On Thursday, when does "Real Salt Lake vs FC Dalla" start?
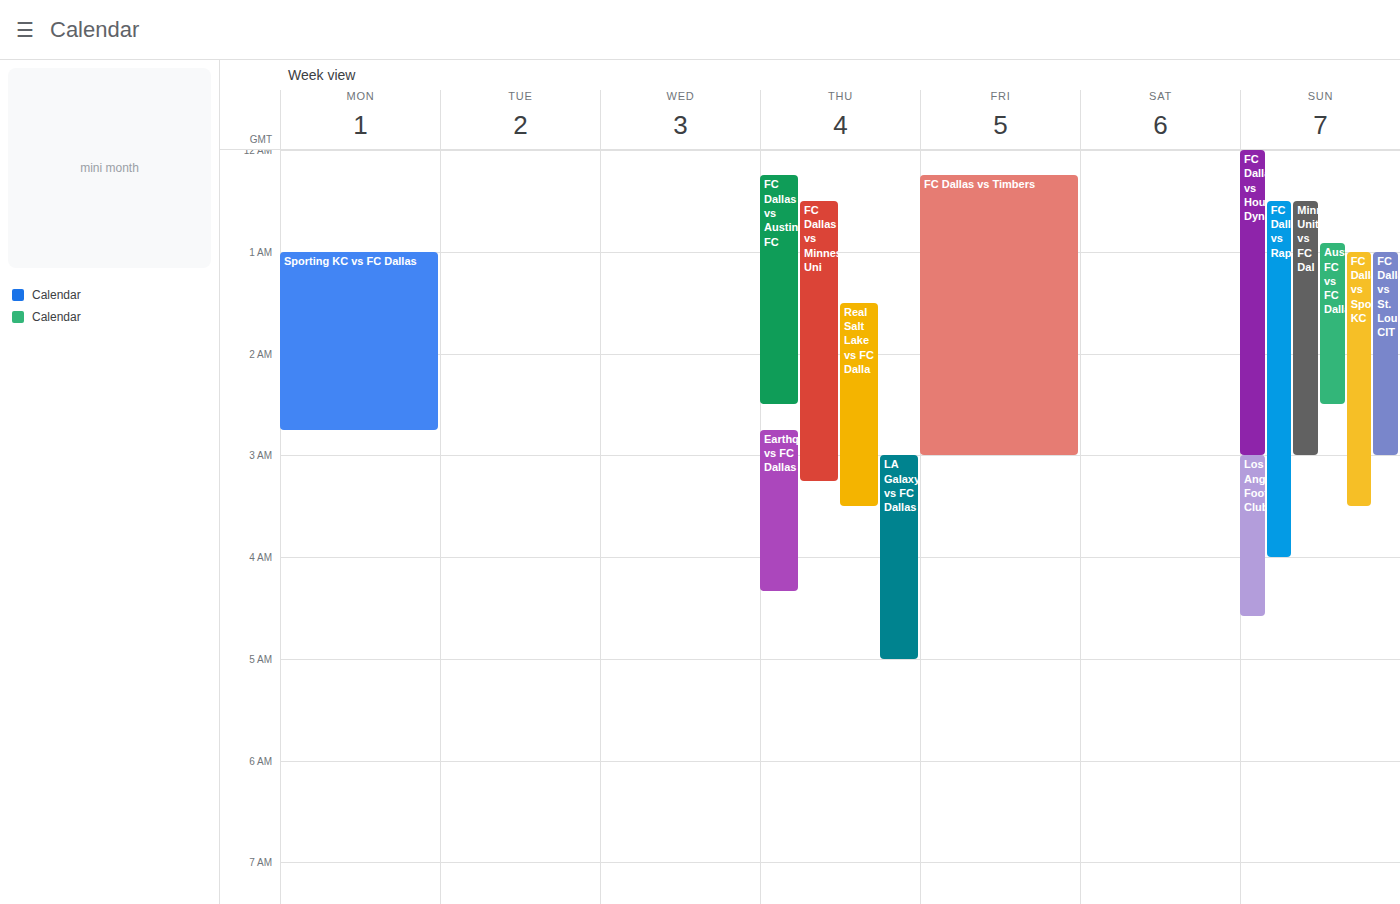
01:30